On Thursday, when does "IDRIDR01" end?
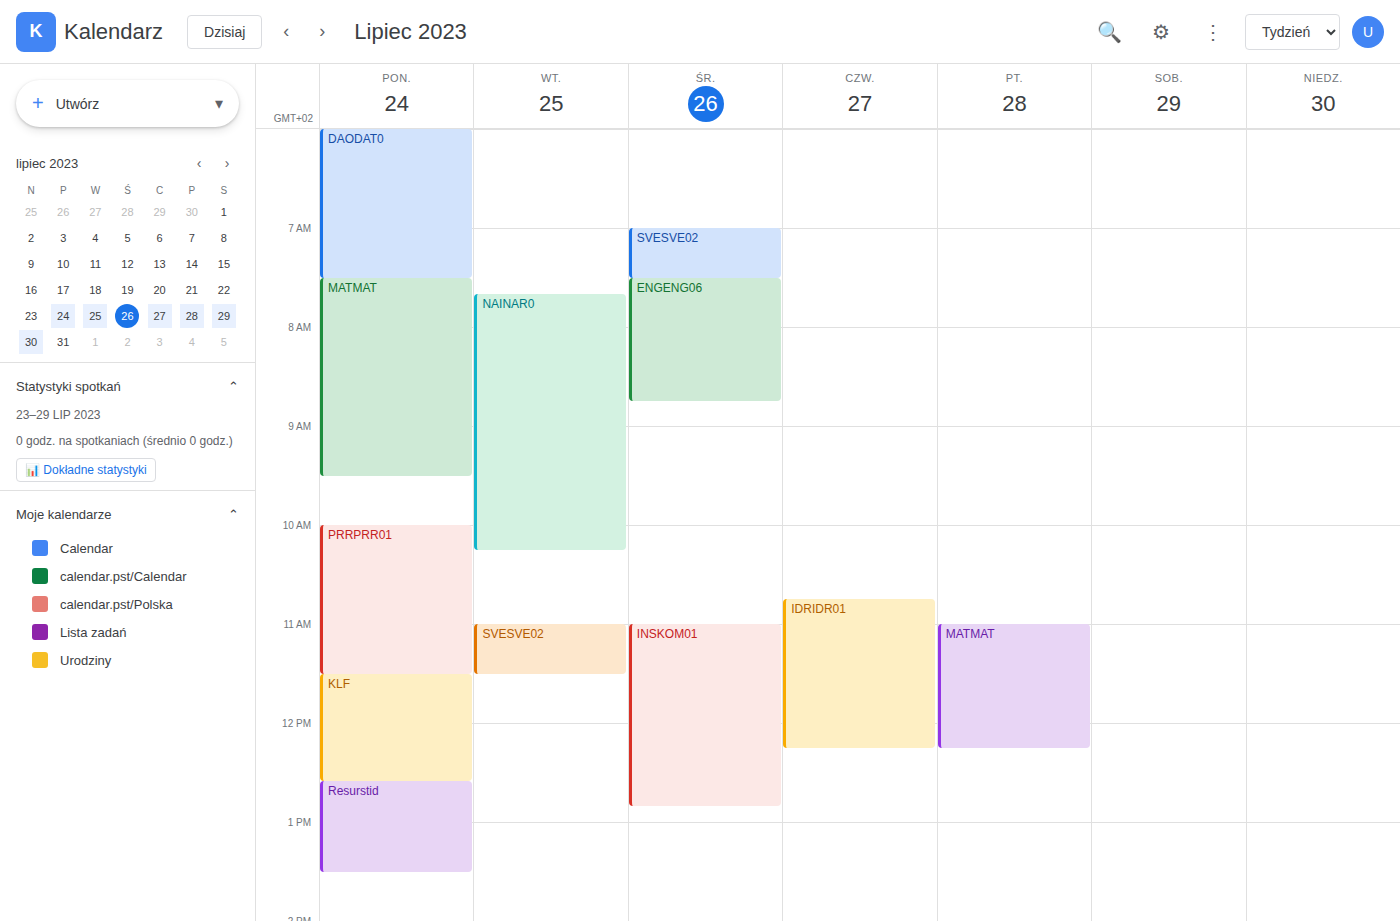
12:15 PM